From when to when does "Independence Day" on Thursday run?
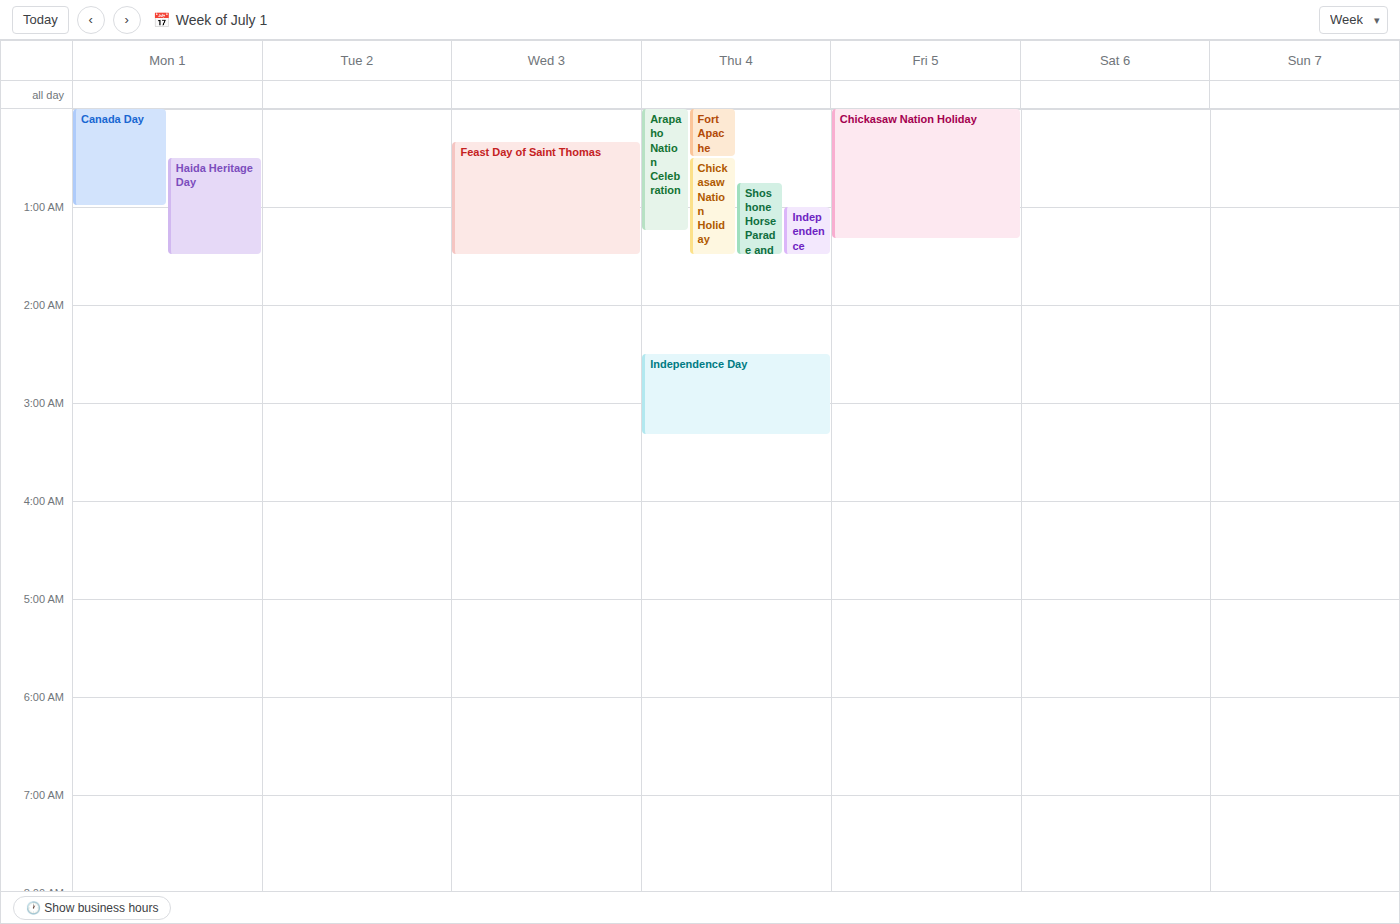
2:30 AM to 3:20 AM